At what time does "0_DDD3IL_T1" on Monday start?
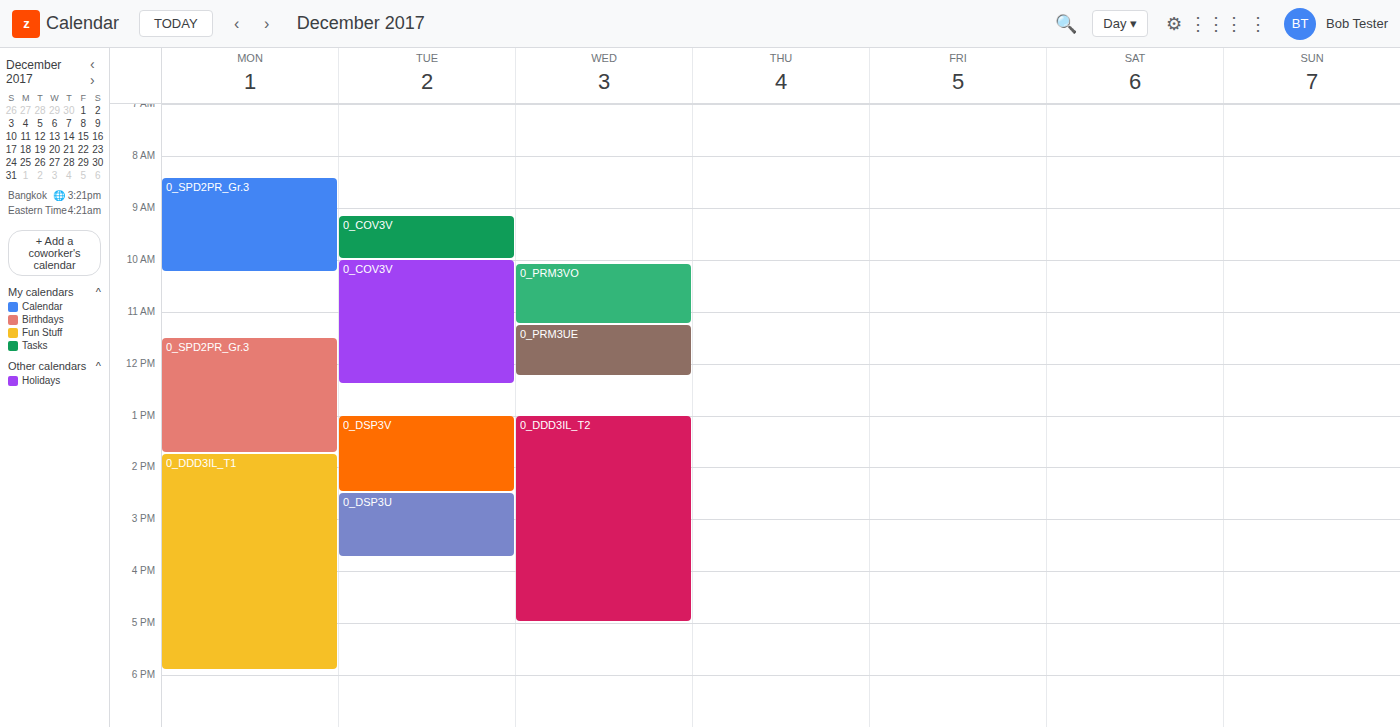
1:45 PM